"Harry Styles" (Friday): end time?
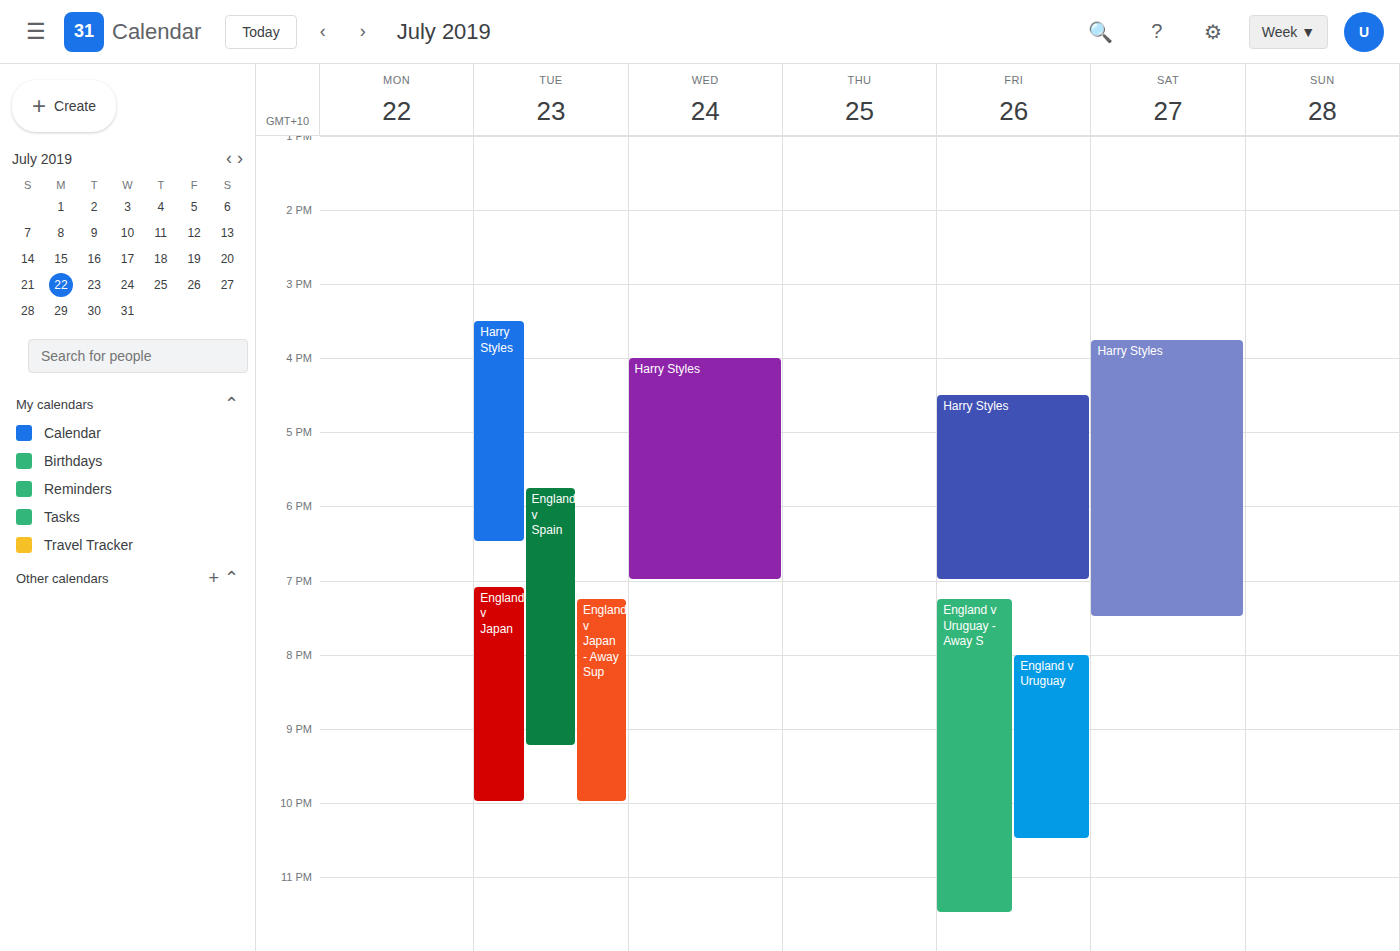
7:00 PM